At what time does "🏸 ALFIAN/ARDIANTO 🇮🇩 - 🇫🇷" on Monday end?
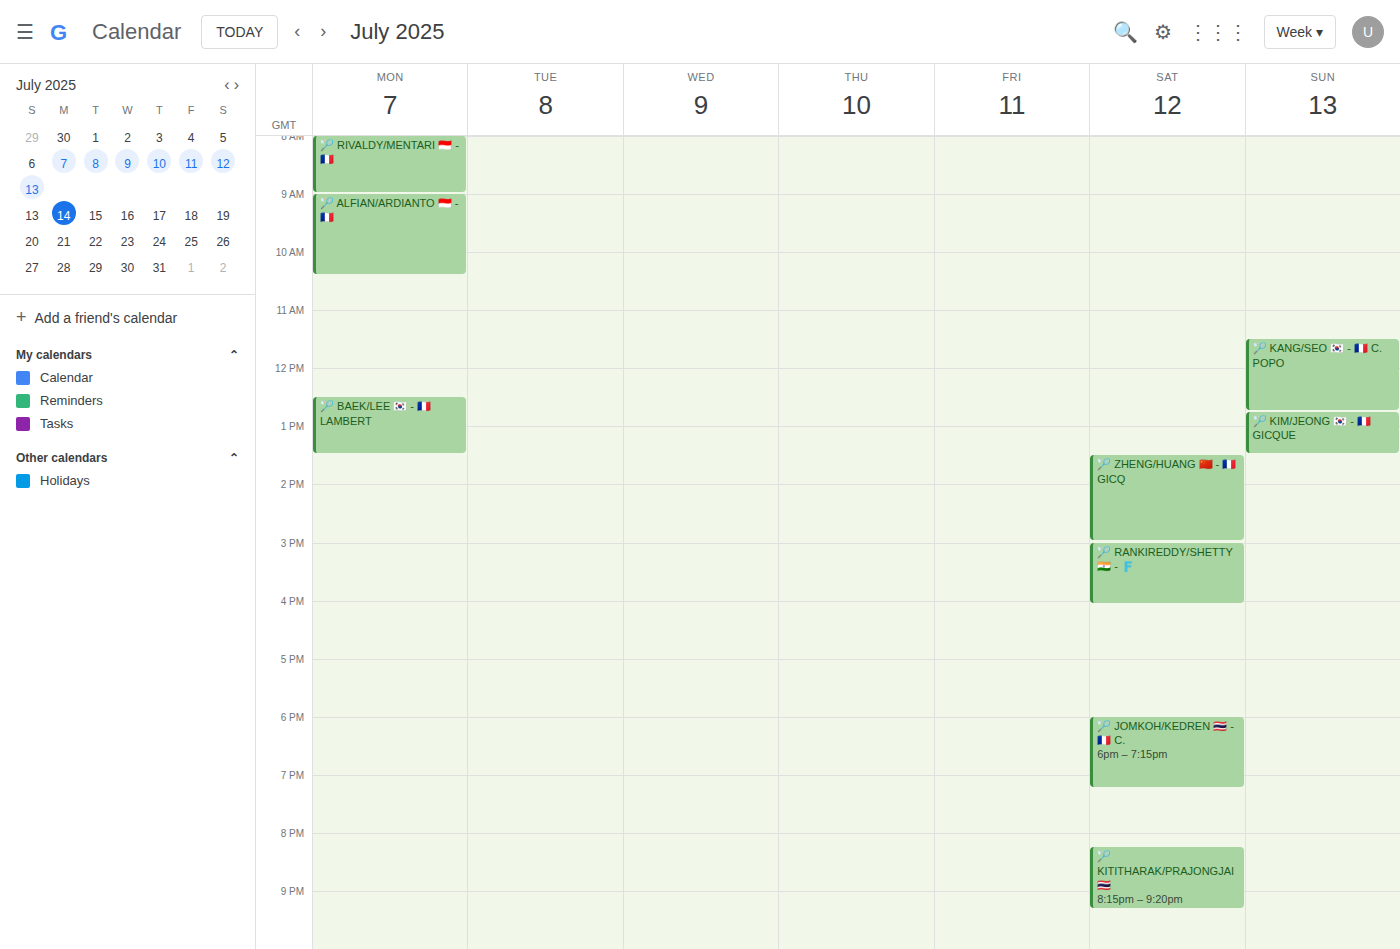
10:25